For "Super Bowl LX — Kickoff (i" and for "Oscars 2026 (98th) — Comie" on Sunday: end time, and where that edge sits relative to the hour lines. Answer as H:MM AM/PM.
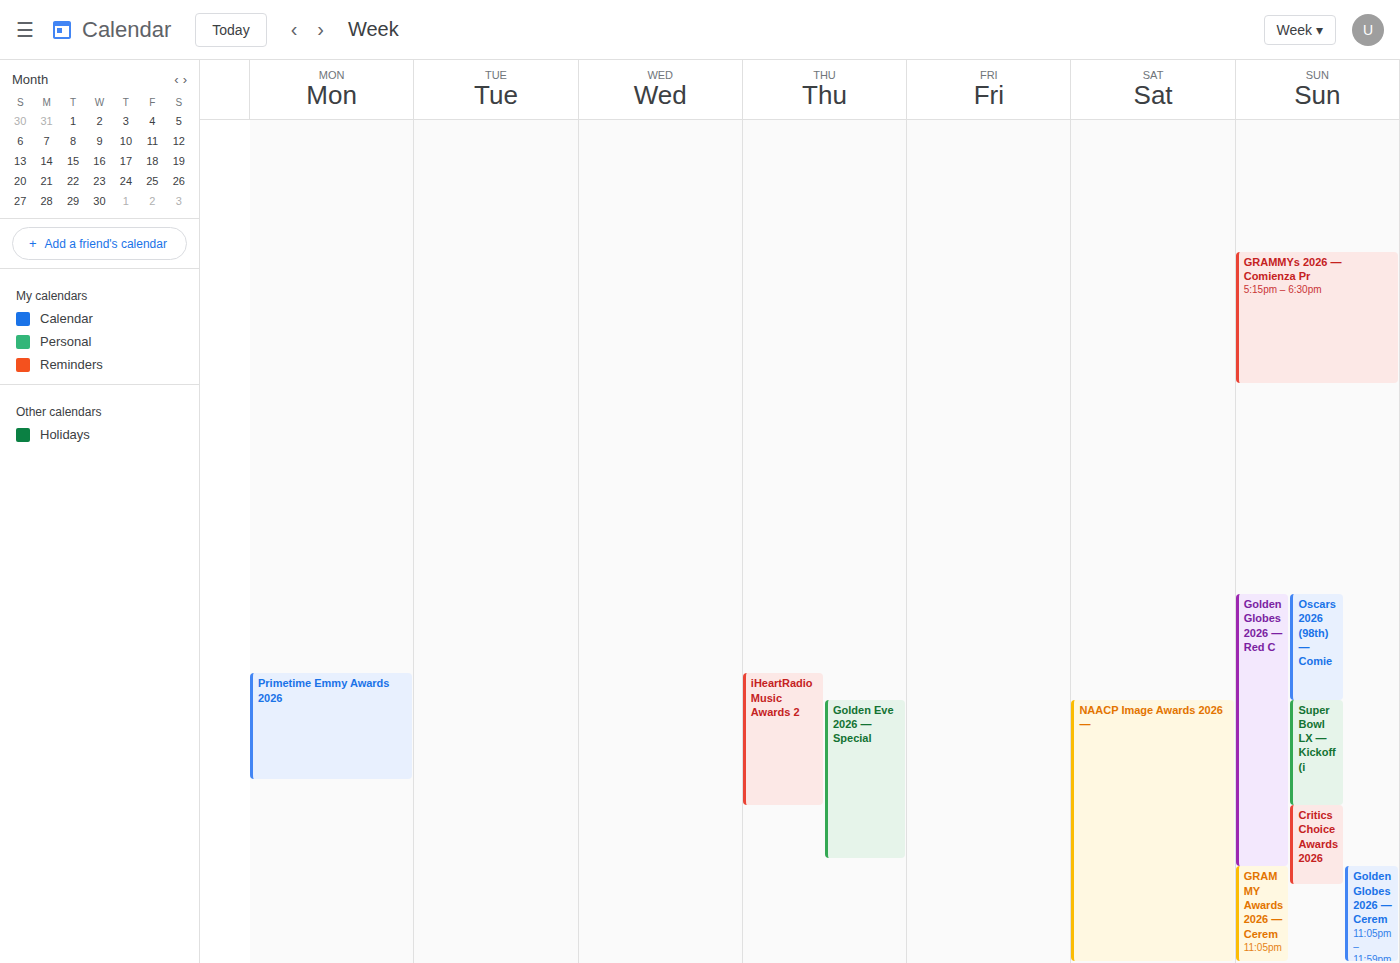
"Super Bowl LX — Kickoff (i": 10:30 PM, halfway between the 10 PM and 11 PM lines. "Oscars 2026 (98th) — Comie": 9:30 PM, halfway between the 9 PM and 10 PM lines.